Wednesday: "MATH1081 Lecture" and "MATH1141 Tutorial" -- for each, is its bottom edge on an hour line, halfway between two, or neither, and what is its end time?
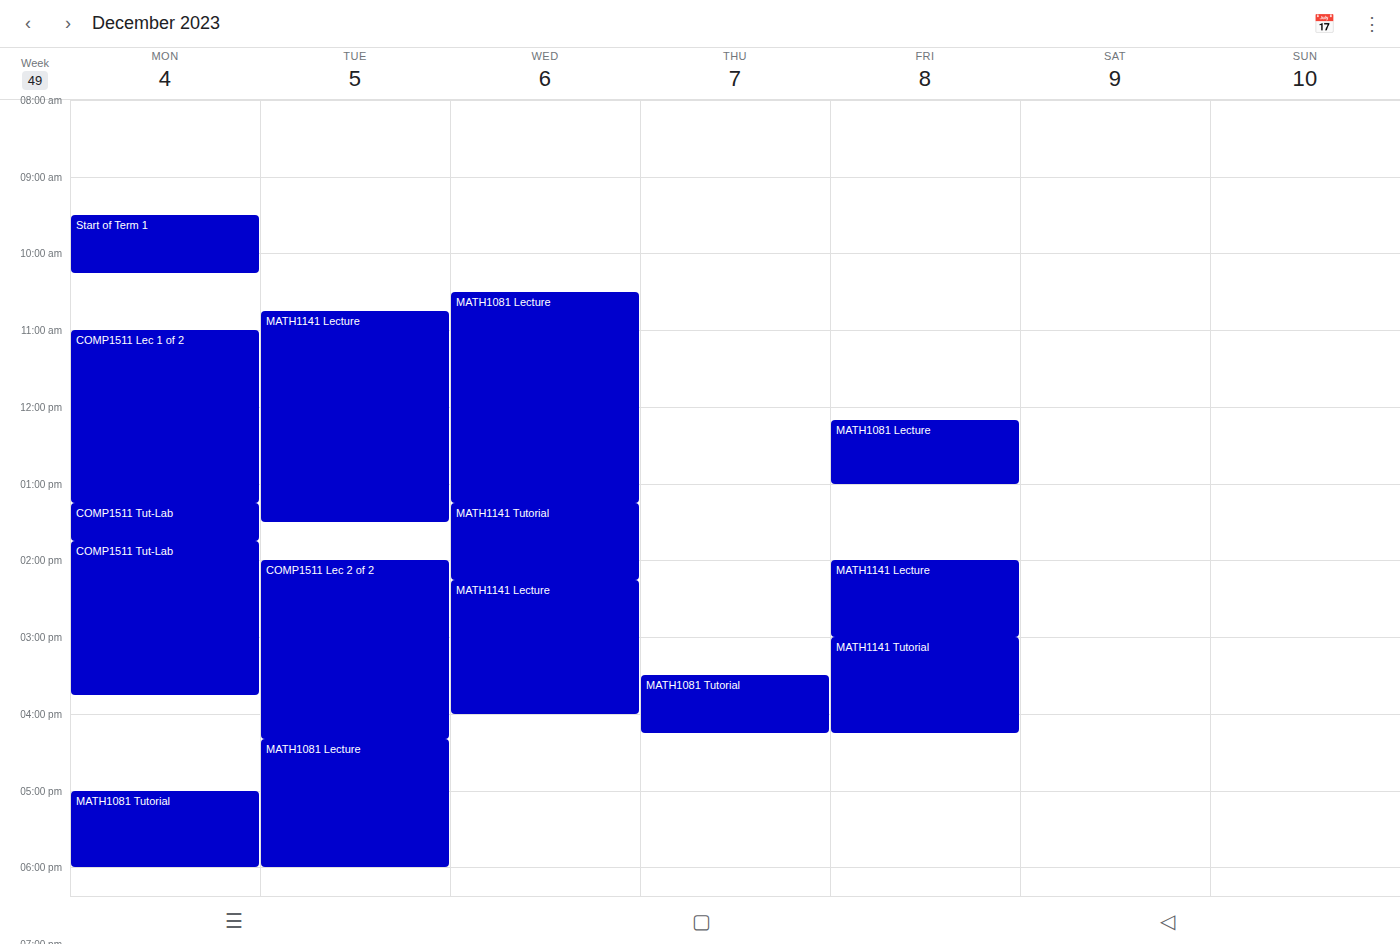
"MATH1081 Lecture": 1:15 PM, neither: a quarter of the way from the 1 PM line to the 2 PM line. "MATH1141 Tutorial": 2:15 PM, neither: a quarter of the way from the 2 PM line to the 3 PM line.